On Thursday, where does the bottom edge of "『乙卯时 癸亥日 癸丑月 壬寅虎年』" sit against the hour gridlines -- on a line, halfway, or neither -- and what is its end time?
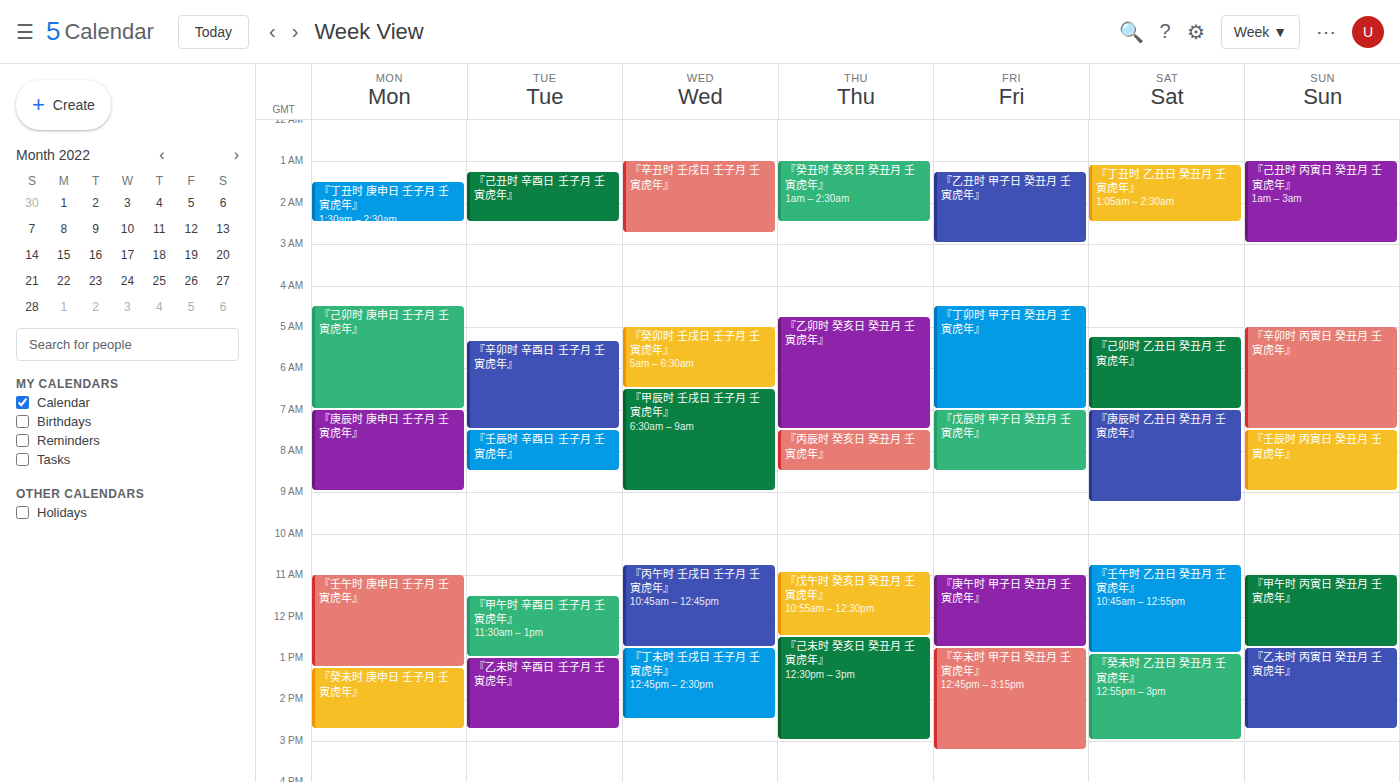
07:30 -- halfway between the 07:00 and 08:00 lines.